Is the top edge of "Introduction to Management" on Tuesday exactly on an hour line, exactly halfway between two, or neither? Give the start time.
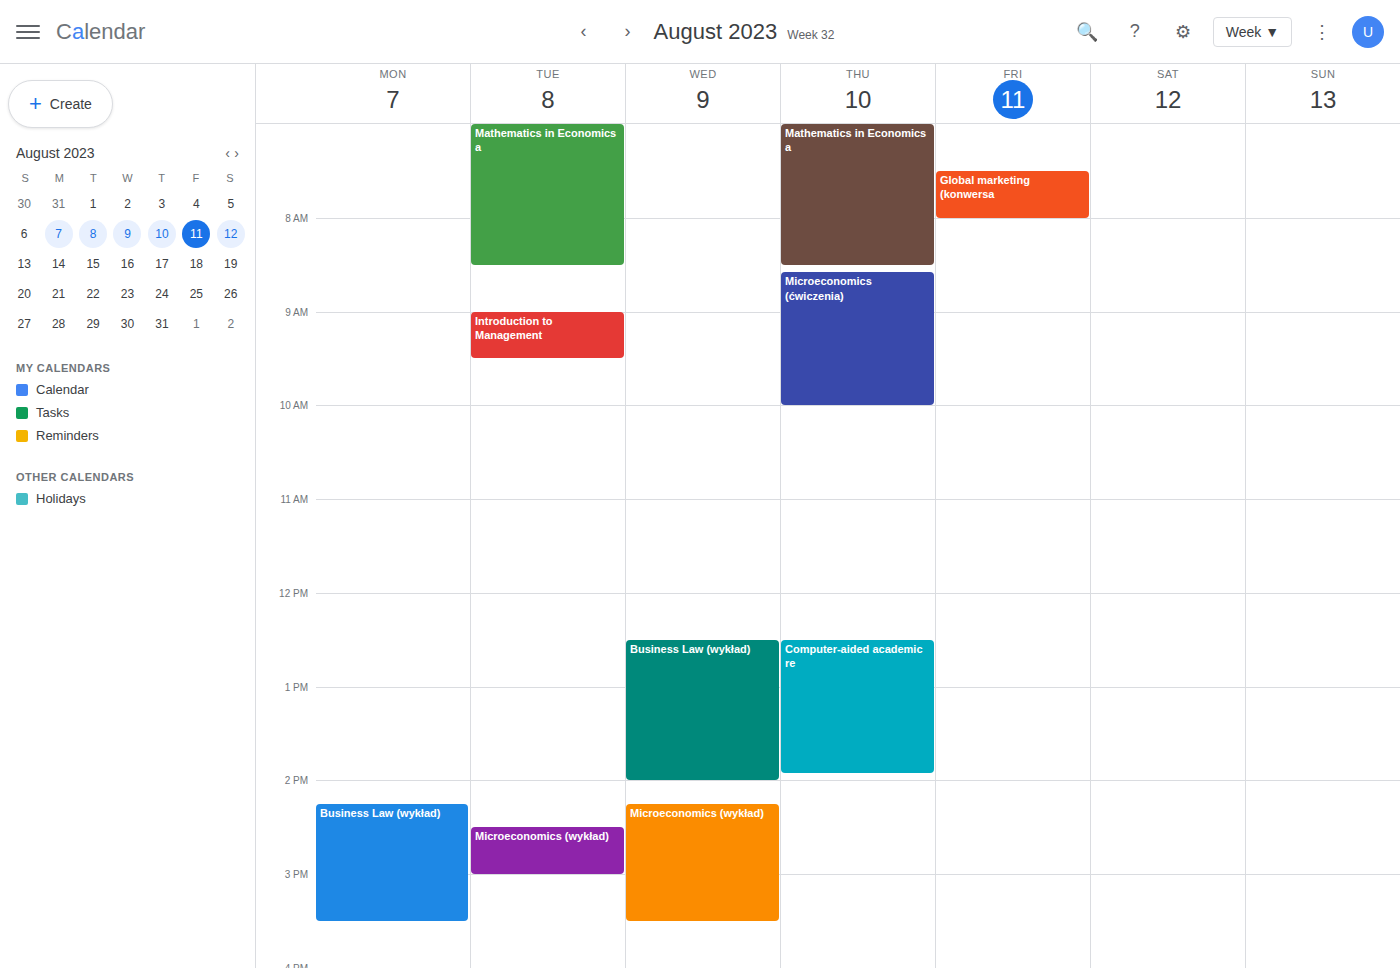
9:00 AM -- exactly on the 9 AM line.